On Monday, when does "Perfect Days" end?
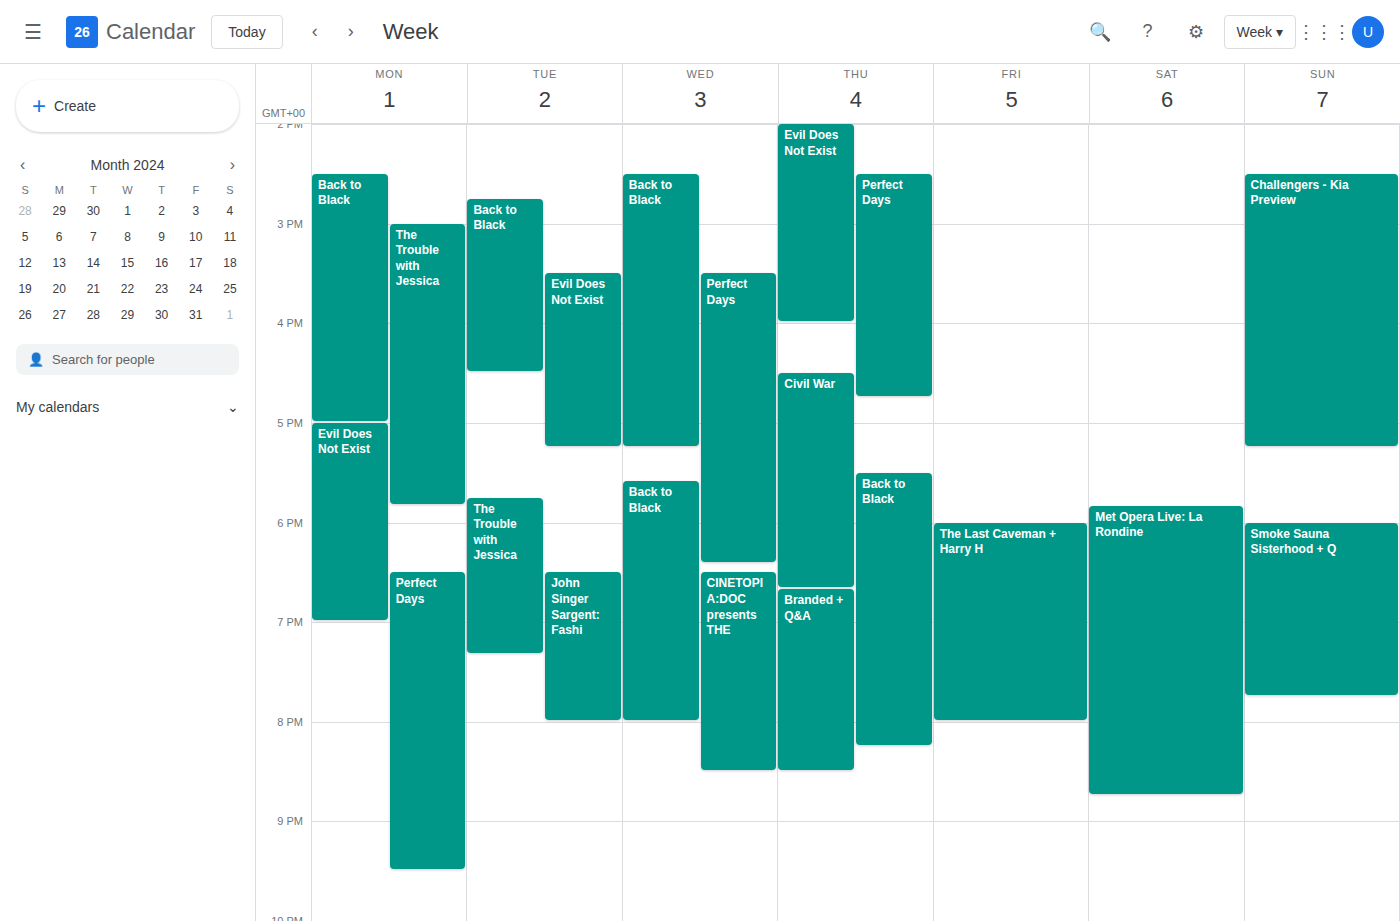
9:30 PM